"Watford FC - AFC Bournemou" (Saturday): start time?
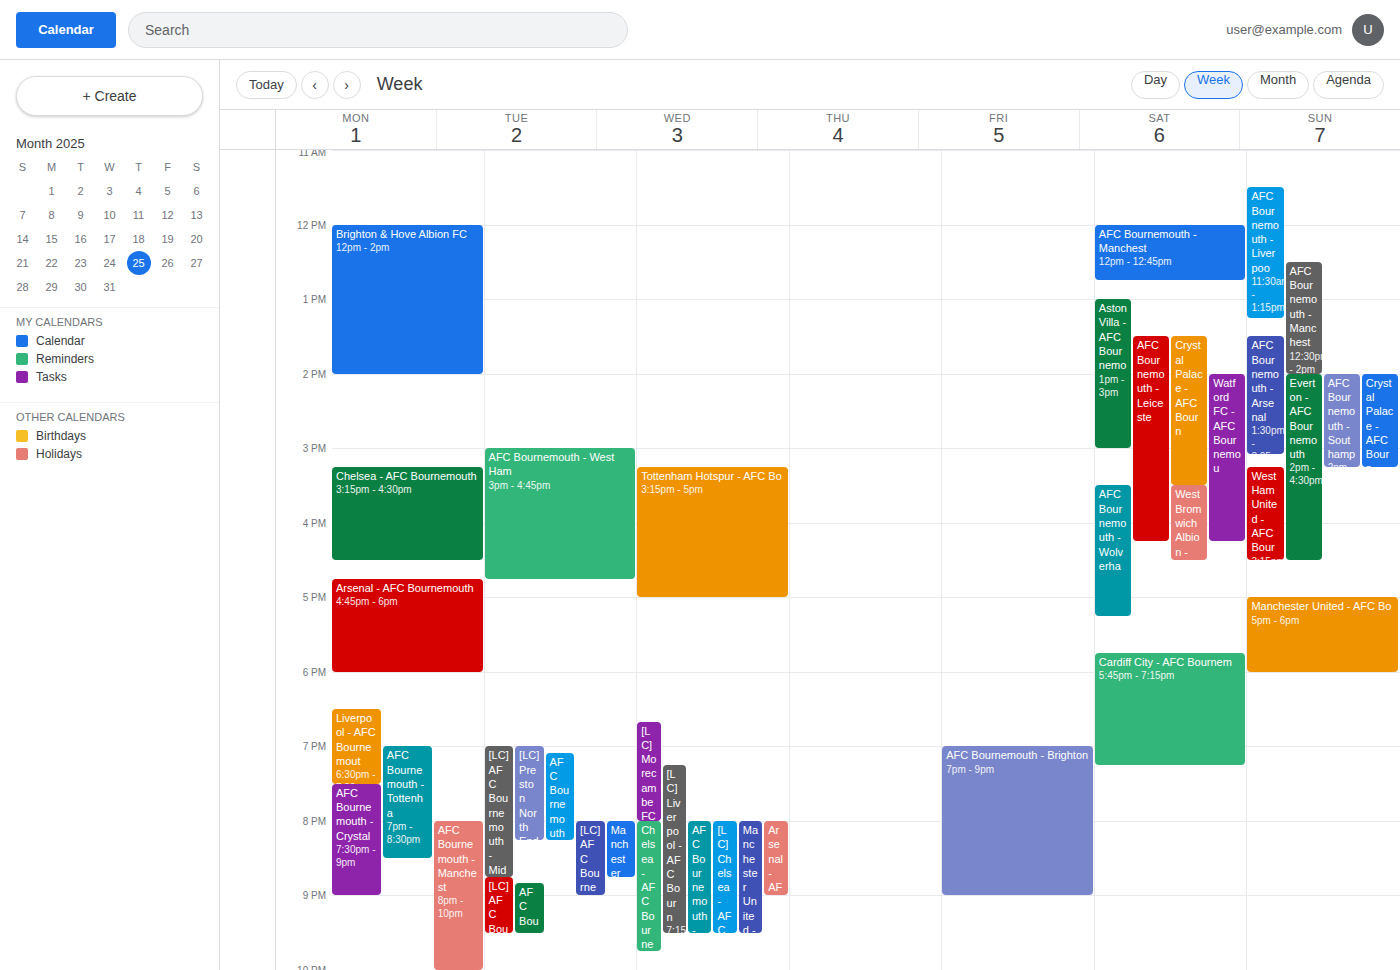
2:00 PM